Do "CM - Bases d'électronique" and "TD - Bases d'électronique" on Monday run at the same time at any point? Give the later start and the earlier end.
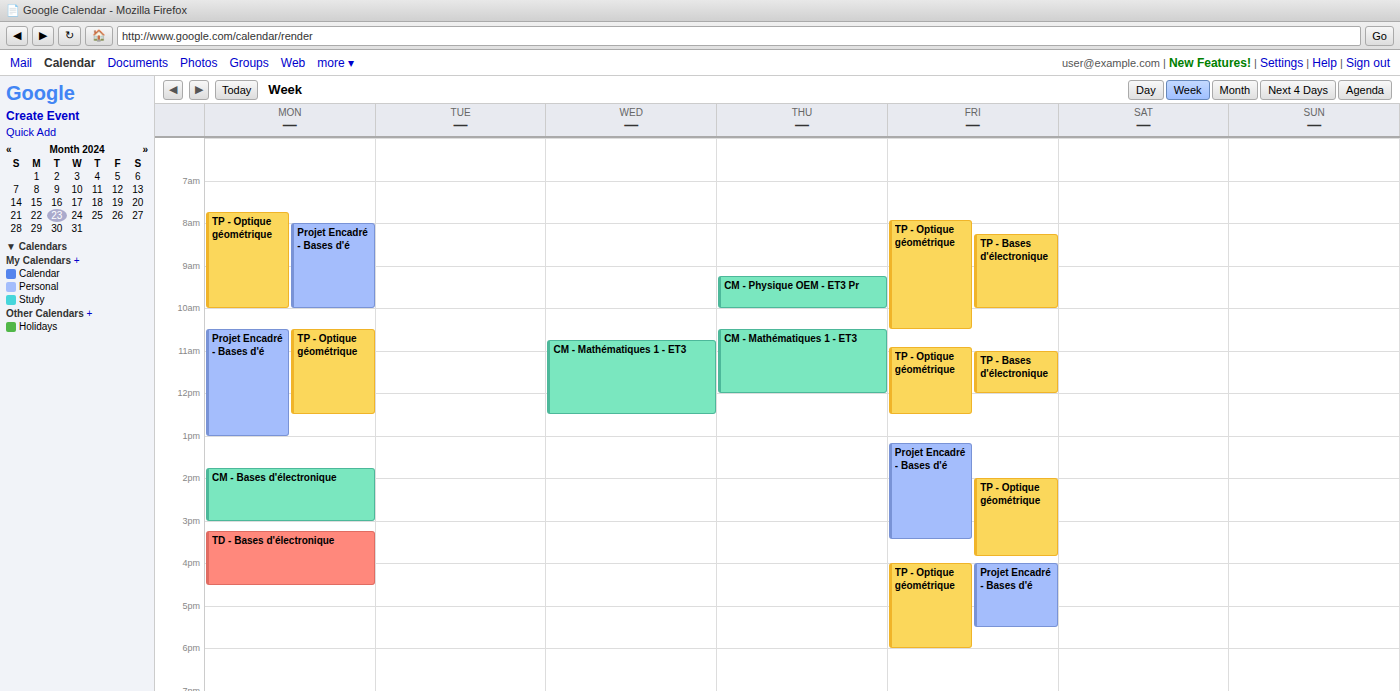
"CM - Bases d'électronique" ends at 3:00 PM and "TD - Bases d'électronique" starts at 3:15 PM -- no overlap.